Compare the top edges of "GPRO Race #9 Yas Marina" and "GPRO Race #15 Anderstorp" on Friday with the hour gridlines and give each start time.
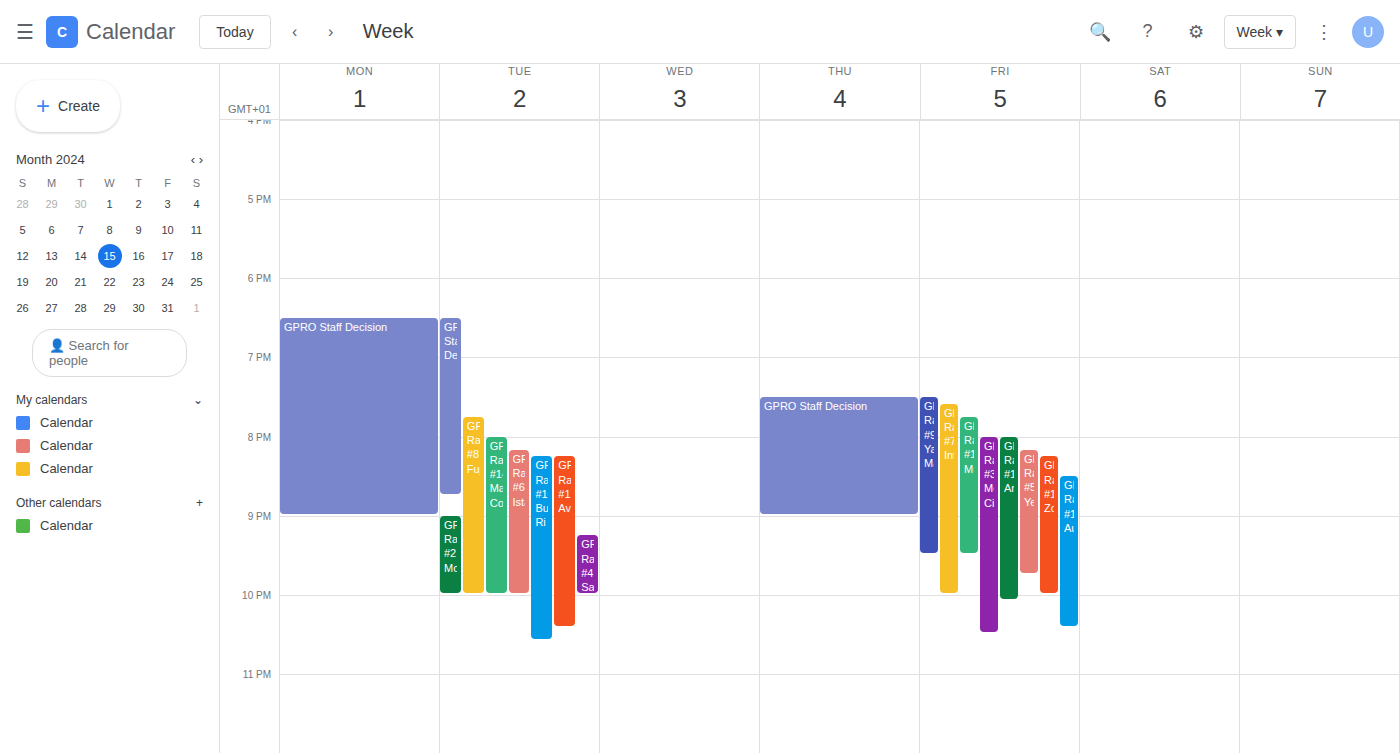
"GPRO Race #9 Yas Marina": 7:30 PM, halfway between the 7 PM and 8 PM lines. "GPRO Race #15 Anderstorp": 8:00 PM, exactly on the 8 PM line.